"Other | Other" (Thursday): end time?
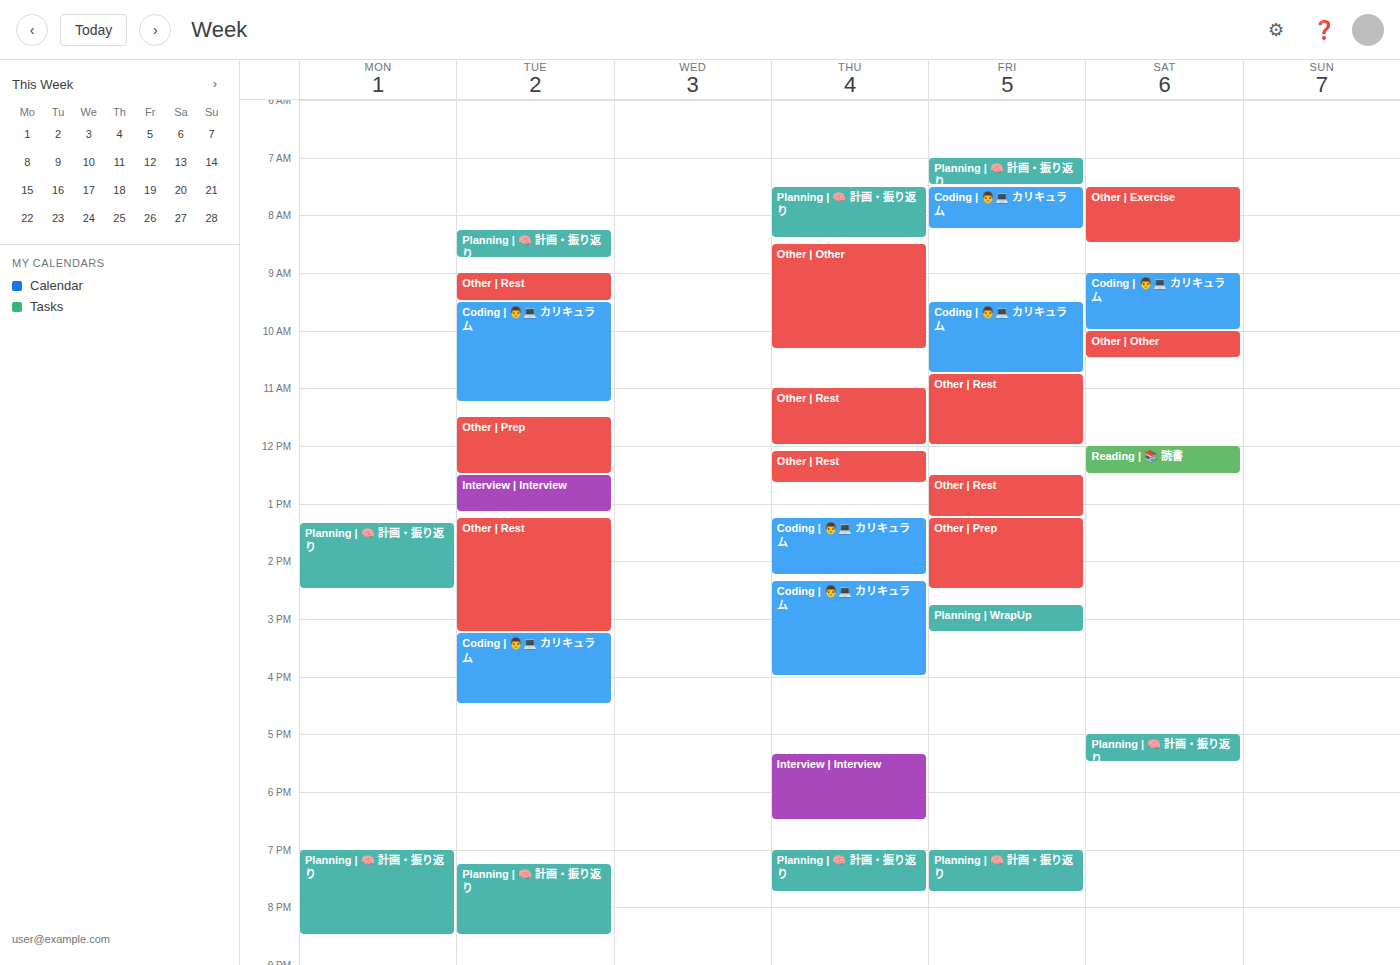
10:20